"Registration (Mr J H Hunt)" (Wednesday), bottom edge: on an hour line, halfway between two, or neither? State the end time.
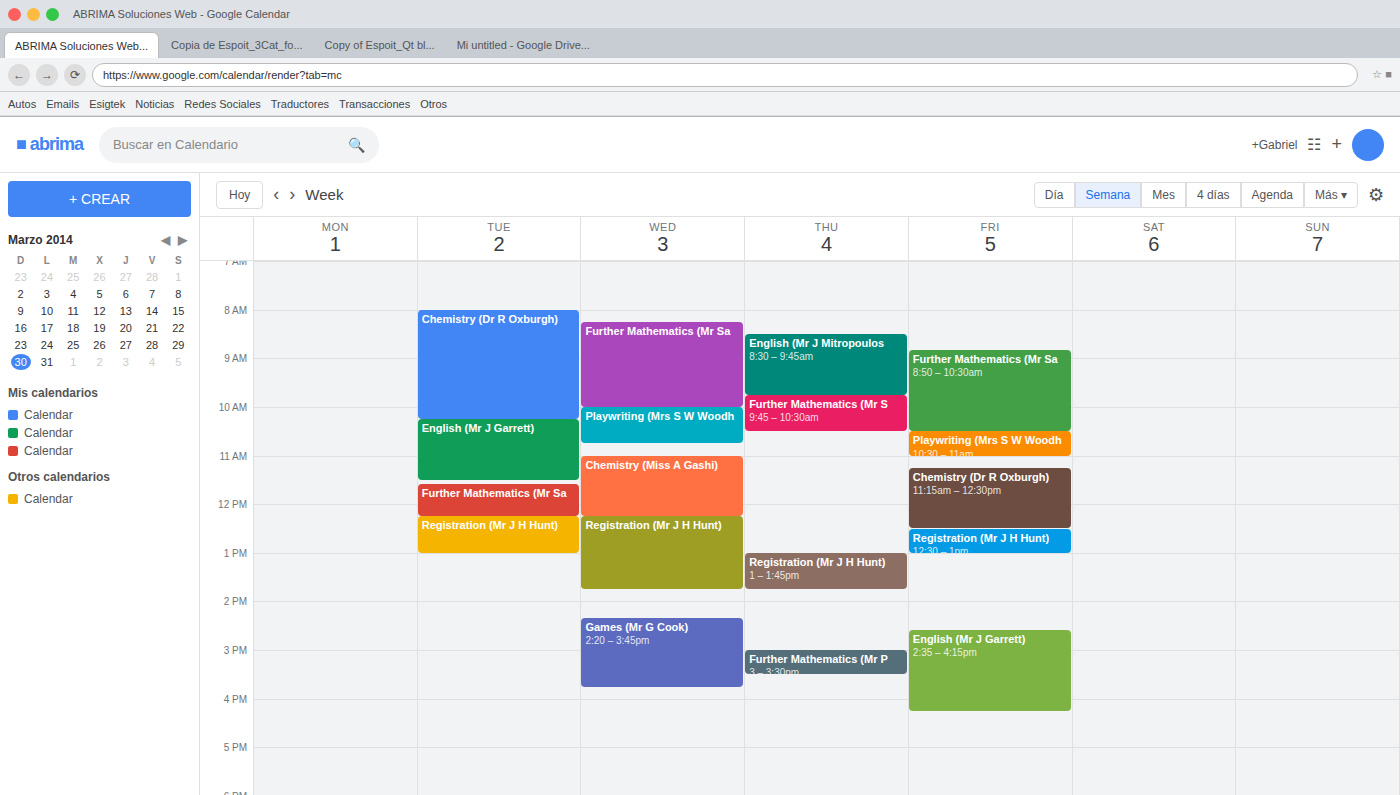
1:45 PM -- neither: three quarters of the way from the 1 PM line to the 2 PM line.